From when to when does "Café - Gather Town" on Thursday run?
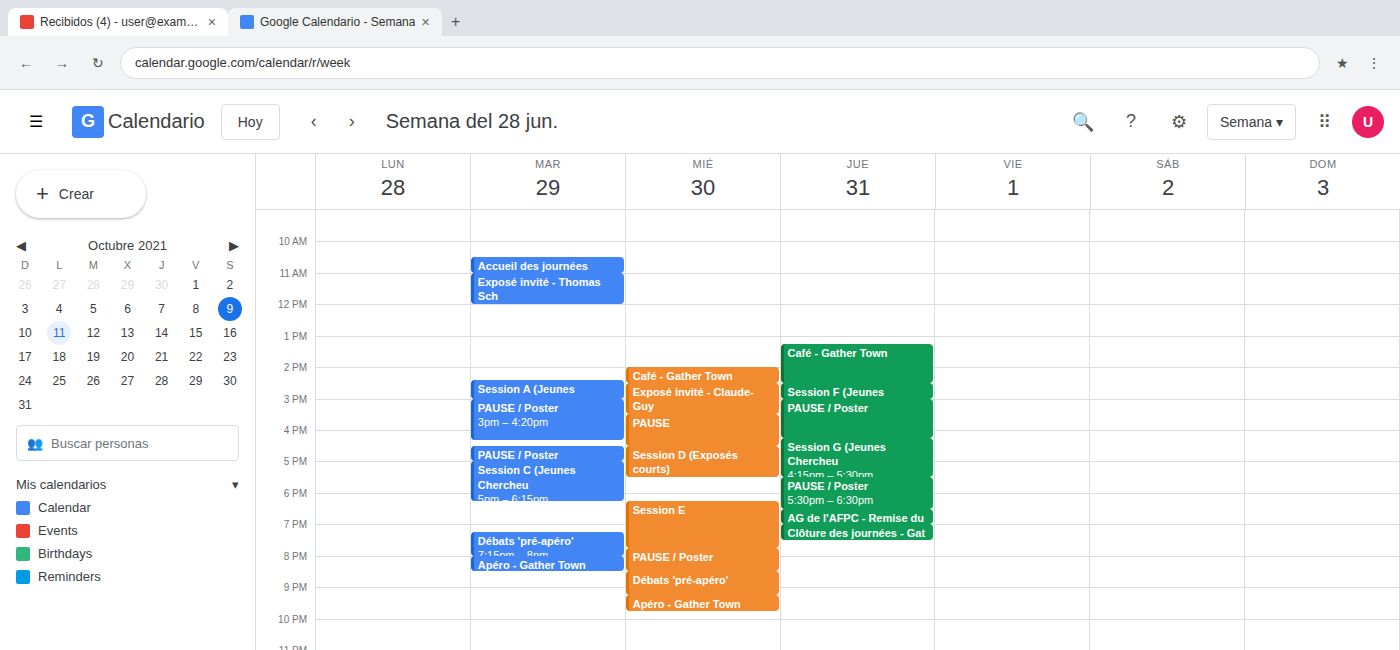
1:15 PM to 2:30 PM